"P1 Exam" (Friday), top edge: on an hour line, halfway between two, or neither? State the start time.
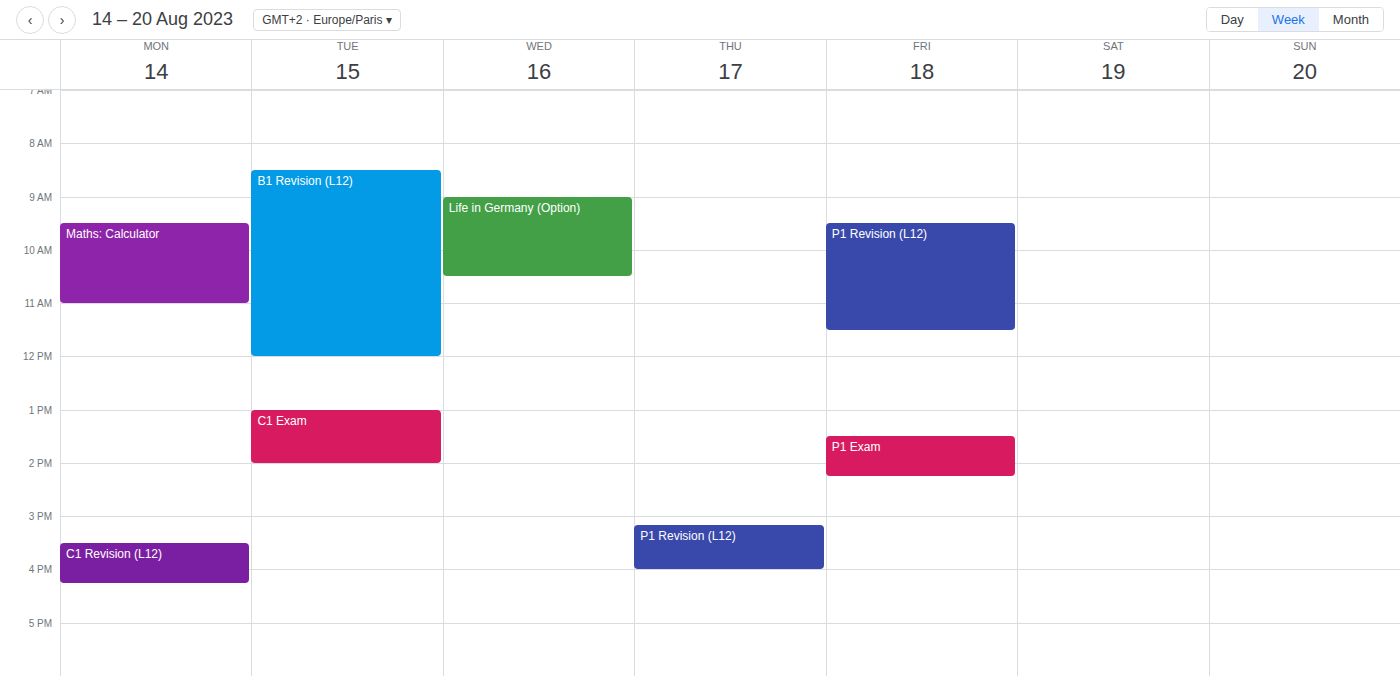
1:30 PM -- halfway between the 1 PM and 2 PM lines.